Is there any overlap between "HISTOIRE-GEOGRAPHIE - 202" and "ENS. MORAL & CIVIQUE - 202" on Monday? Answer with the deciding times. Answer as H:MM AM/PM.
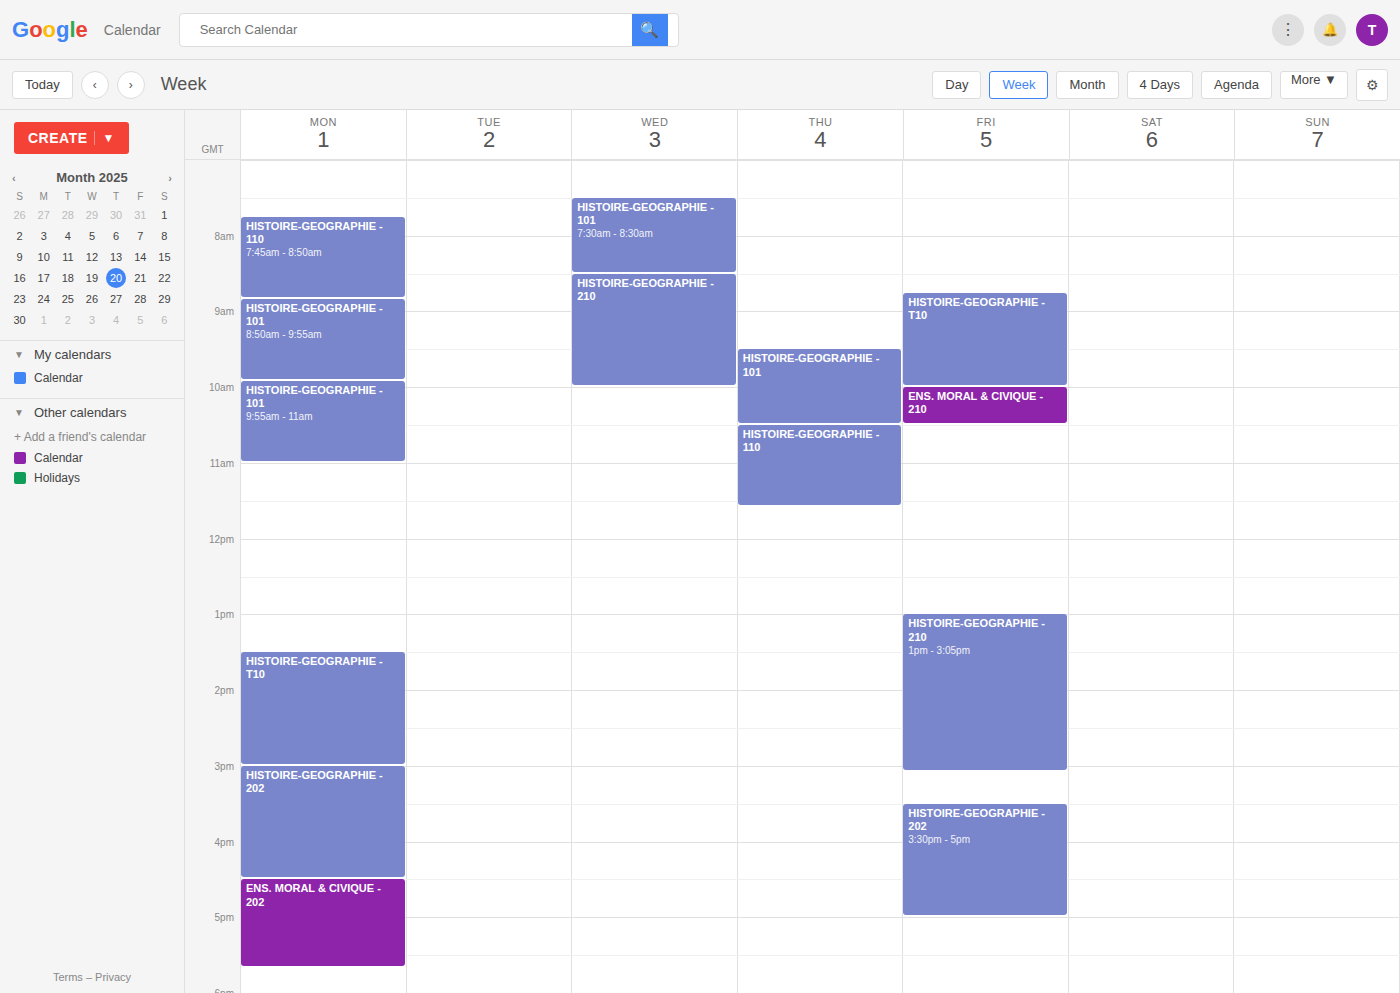
"HISTOIRE-GEOGRAPHIE - 202" ends at 4:30 PM, exactly when "ENS. MORAL & CIVIQUE - 202" starts -- they touch but do not overlap.